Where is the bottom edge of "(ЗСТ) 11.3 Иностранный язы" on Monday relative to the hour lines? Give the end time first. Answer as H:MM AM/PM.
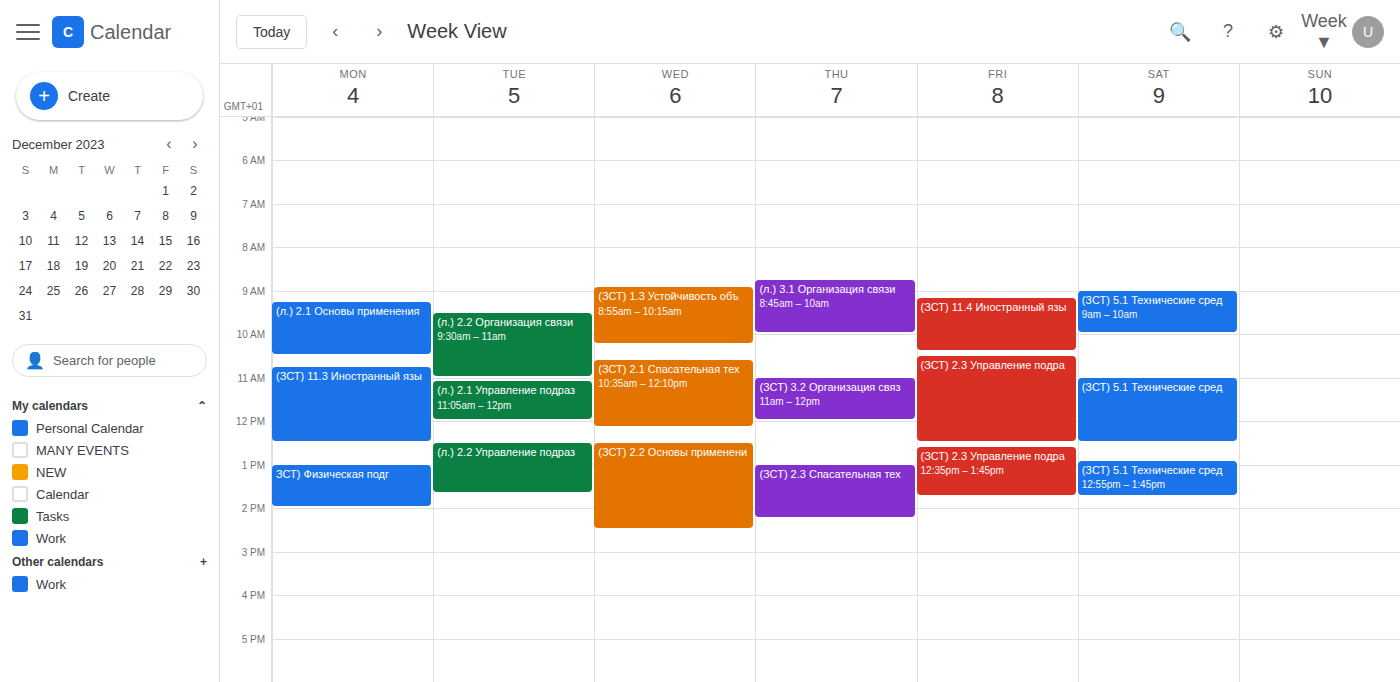
12:30 PM -- halfway between the 12 PM and 1 PM lines.